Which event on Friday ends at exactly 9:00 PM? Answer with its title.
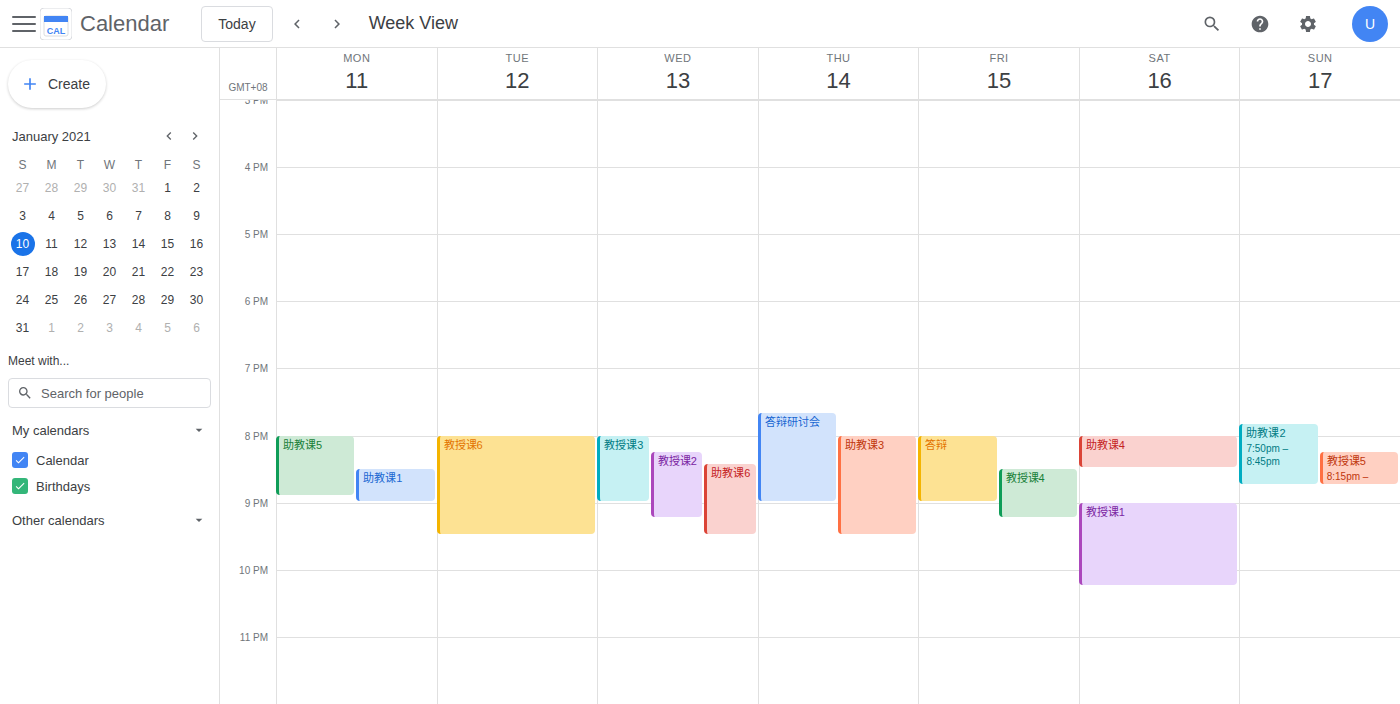
"答辩"